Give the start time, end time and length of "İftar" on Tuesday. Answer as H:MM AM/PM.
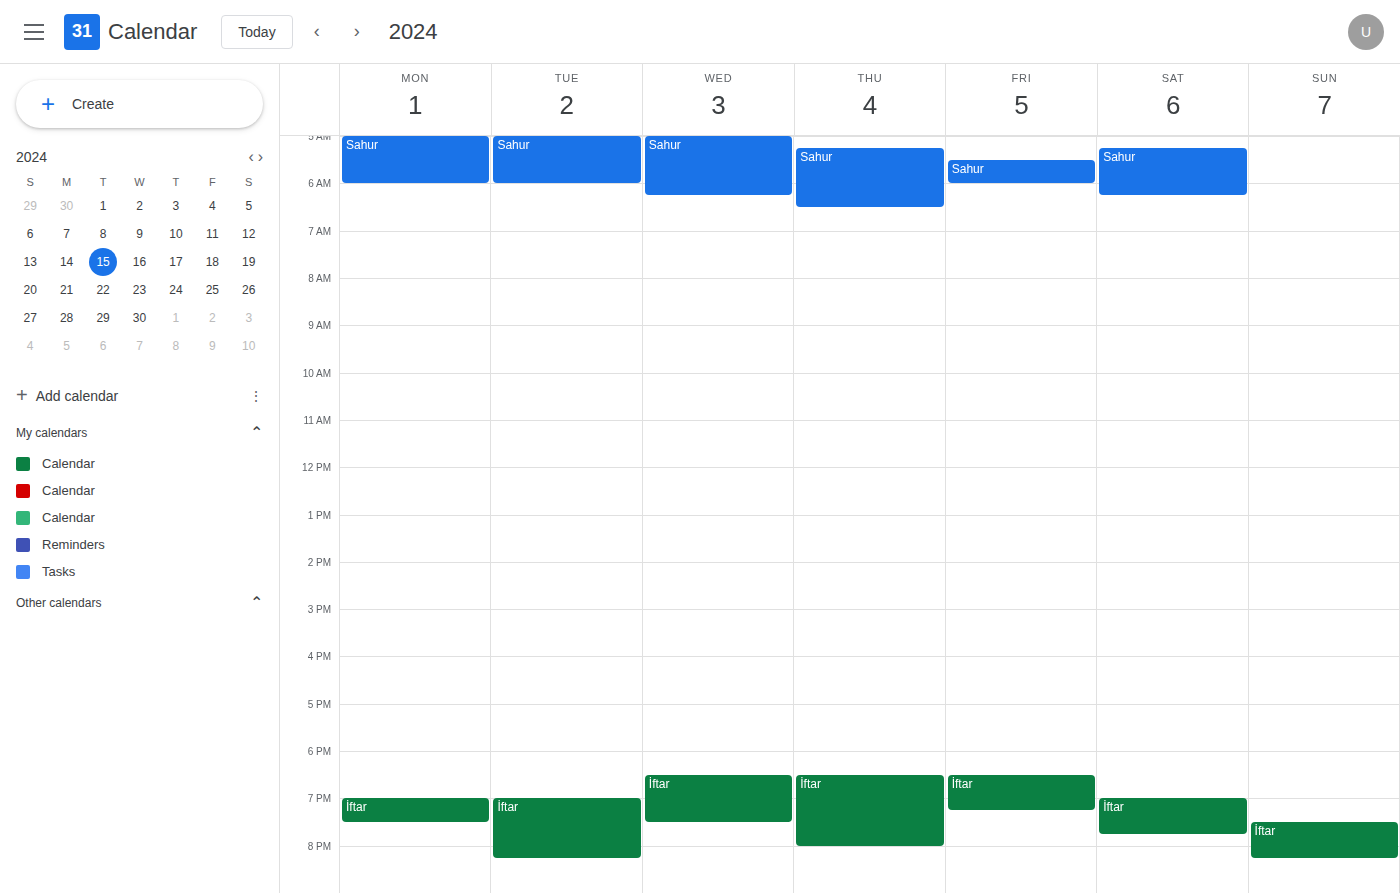
7:00 PM to 8:15 PM, 1 hour 15 minutes